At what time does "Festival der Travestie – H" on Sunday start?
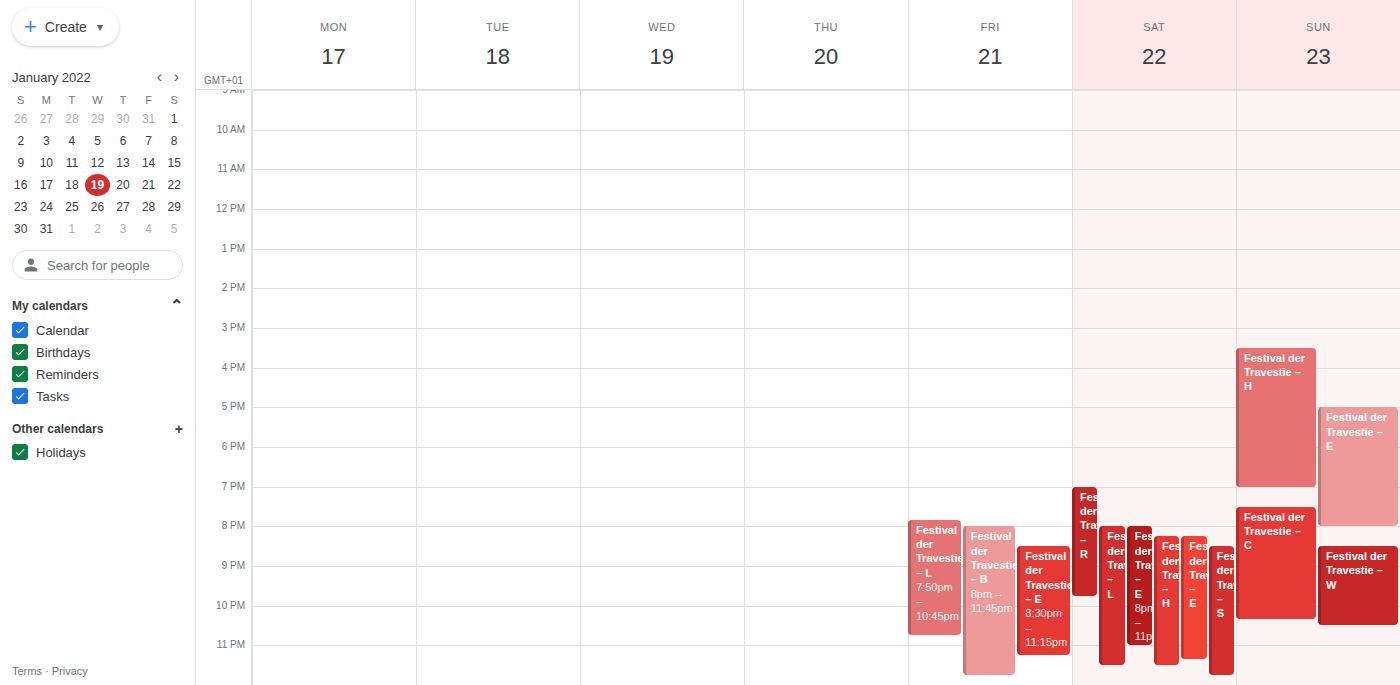
3:30 PM